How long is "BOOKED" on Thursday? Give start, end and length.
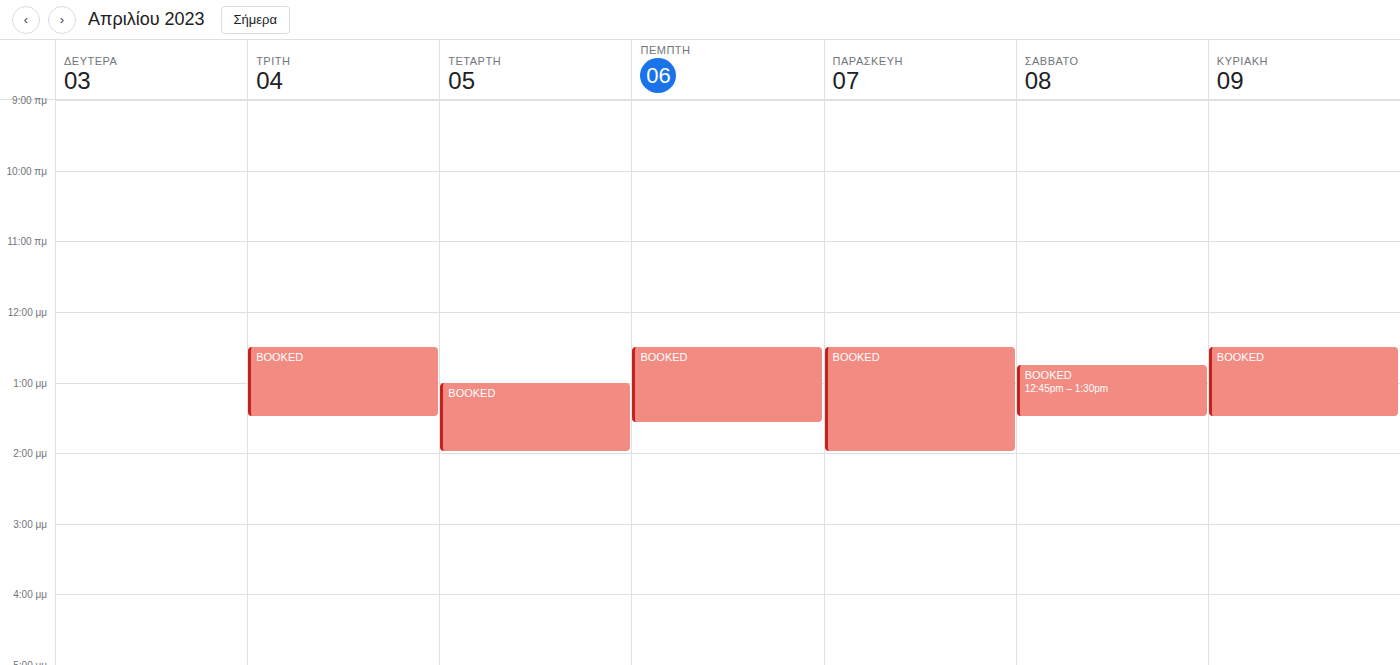
12:30 PM to 1:35 PM, 1 hour 5 minutes